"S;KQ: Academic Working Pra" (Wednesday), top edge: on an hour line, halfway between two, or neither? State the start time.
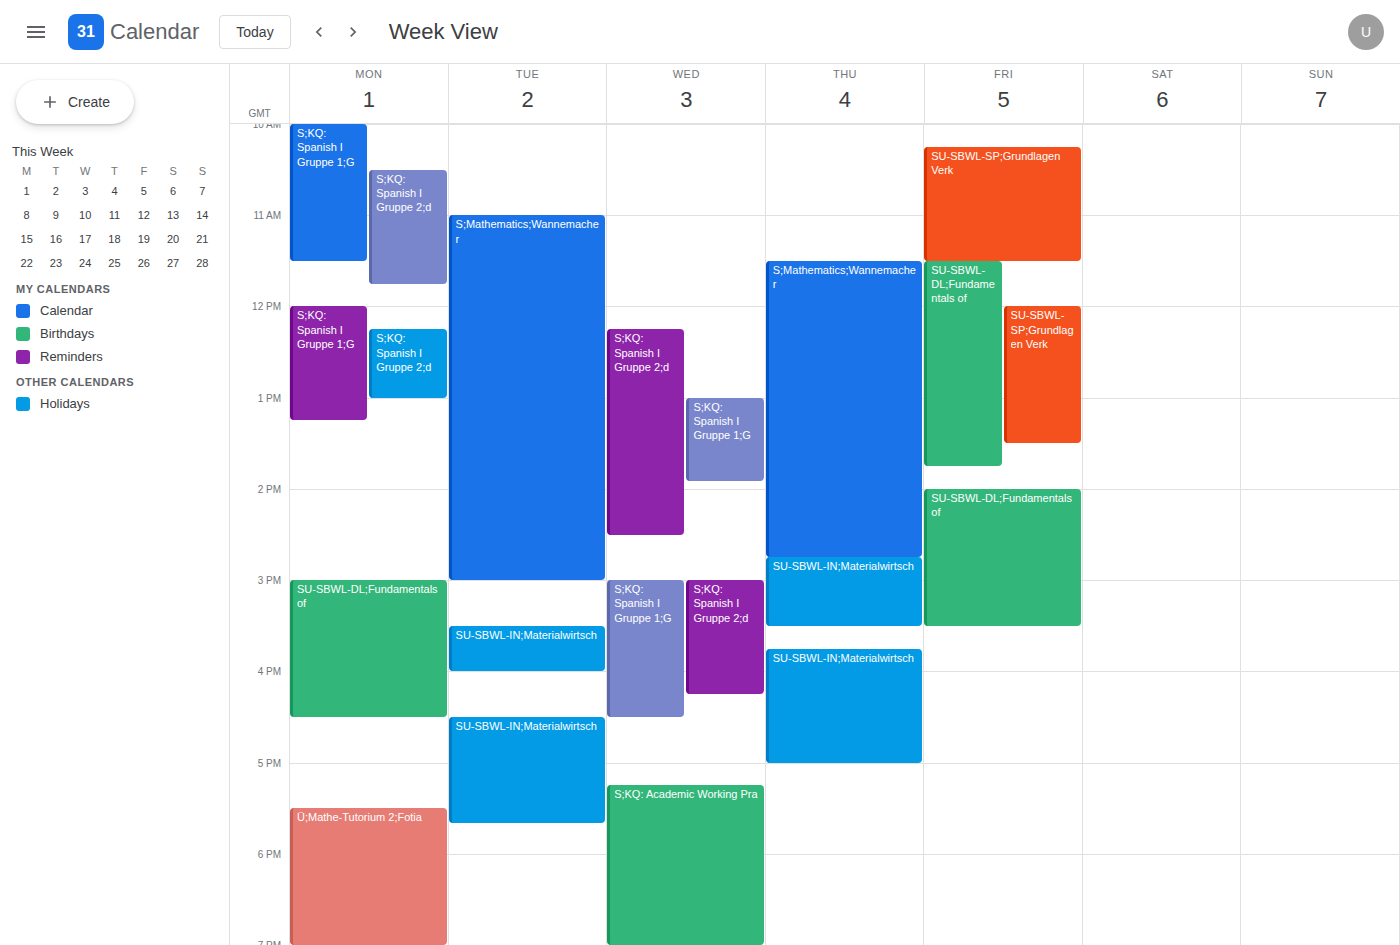
5:15 PM -- neither: a quarter of the way from the 5 PM line to the 6 PM line.